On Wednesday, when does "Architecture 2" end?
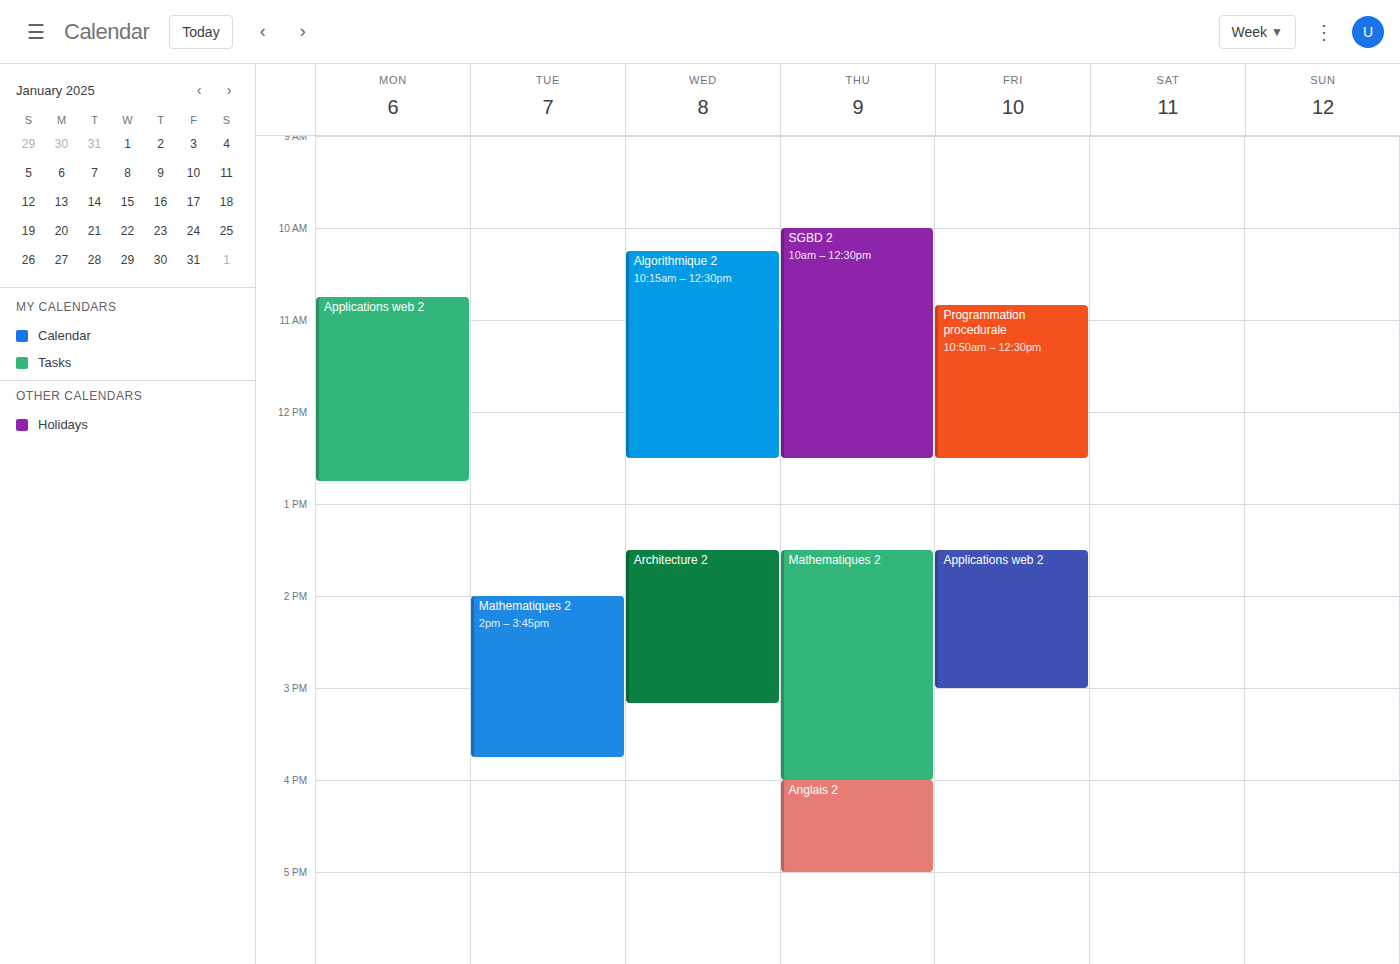
3:10 PM